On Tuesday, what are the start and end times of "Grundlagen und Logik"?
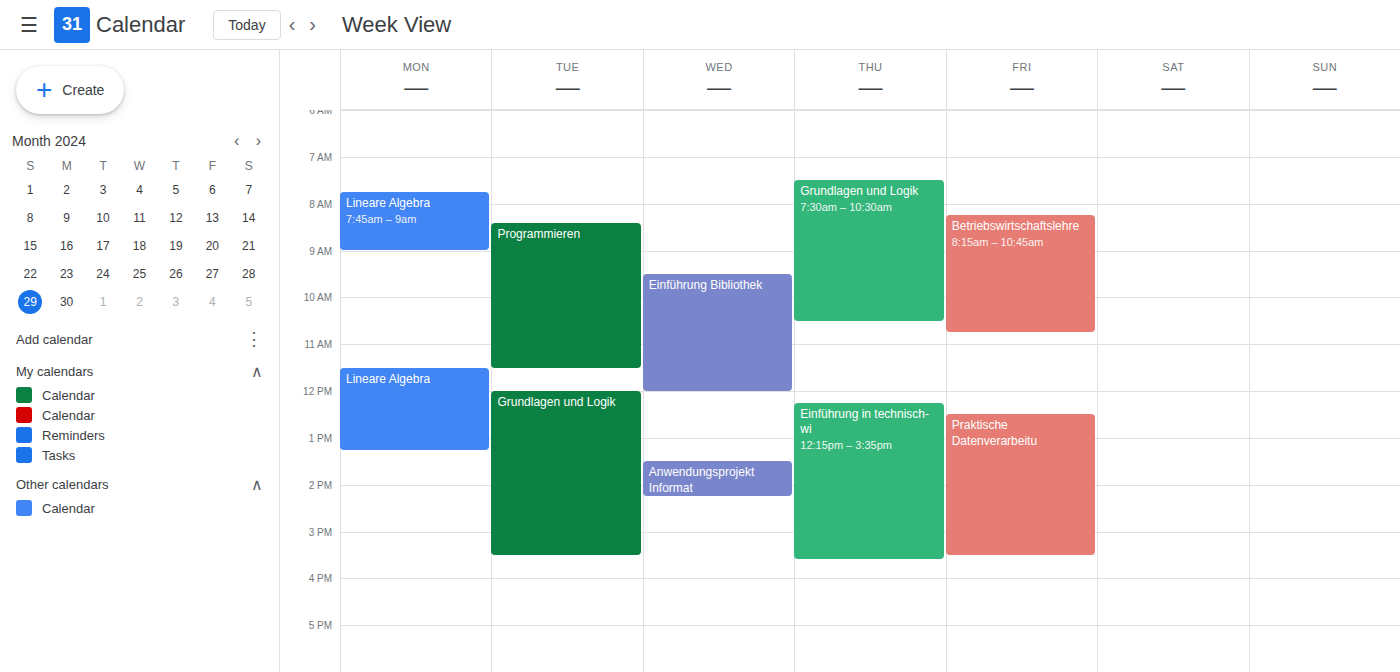
12:00 PM to 3:30 PM